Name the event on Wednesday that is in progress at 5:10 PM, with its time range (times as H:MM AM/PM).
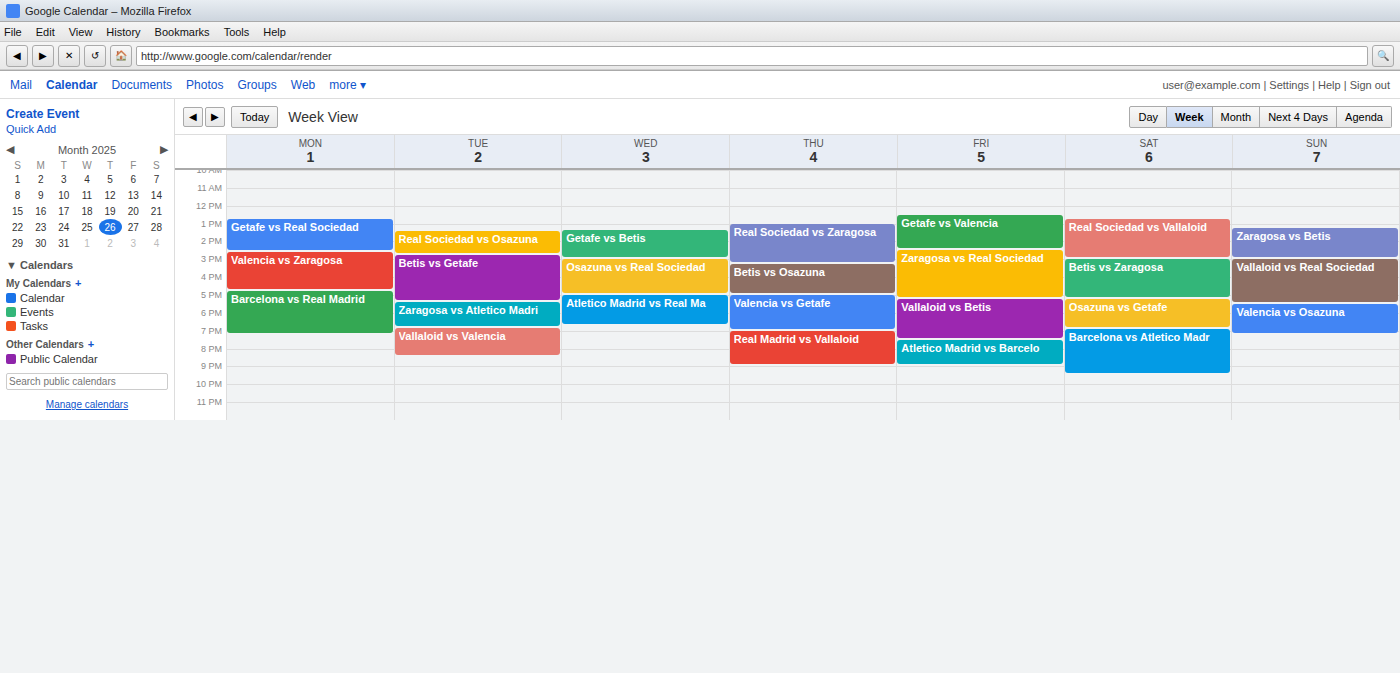
"Atletico Madrid vs Real Ma", 5:00 PM to 6:45 PM